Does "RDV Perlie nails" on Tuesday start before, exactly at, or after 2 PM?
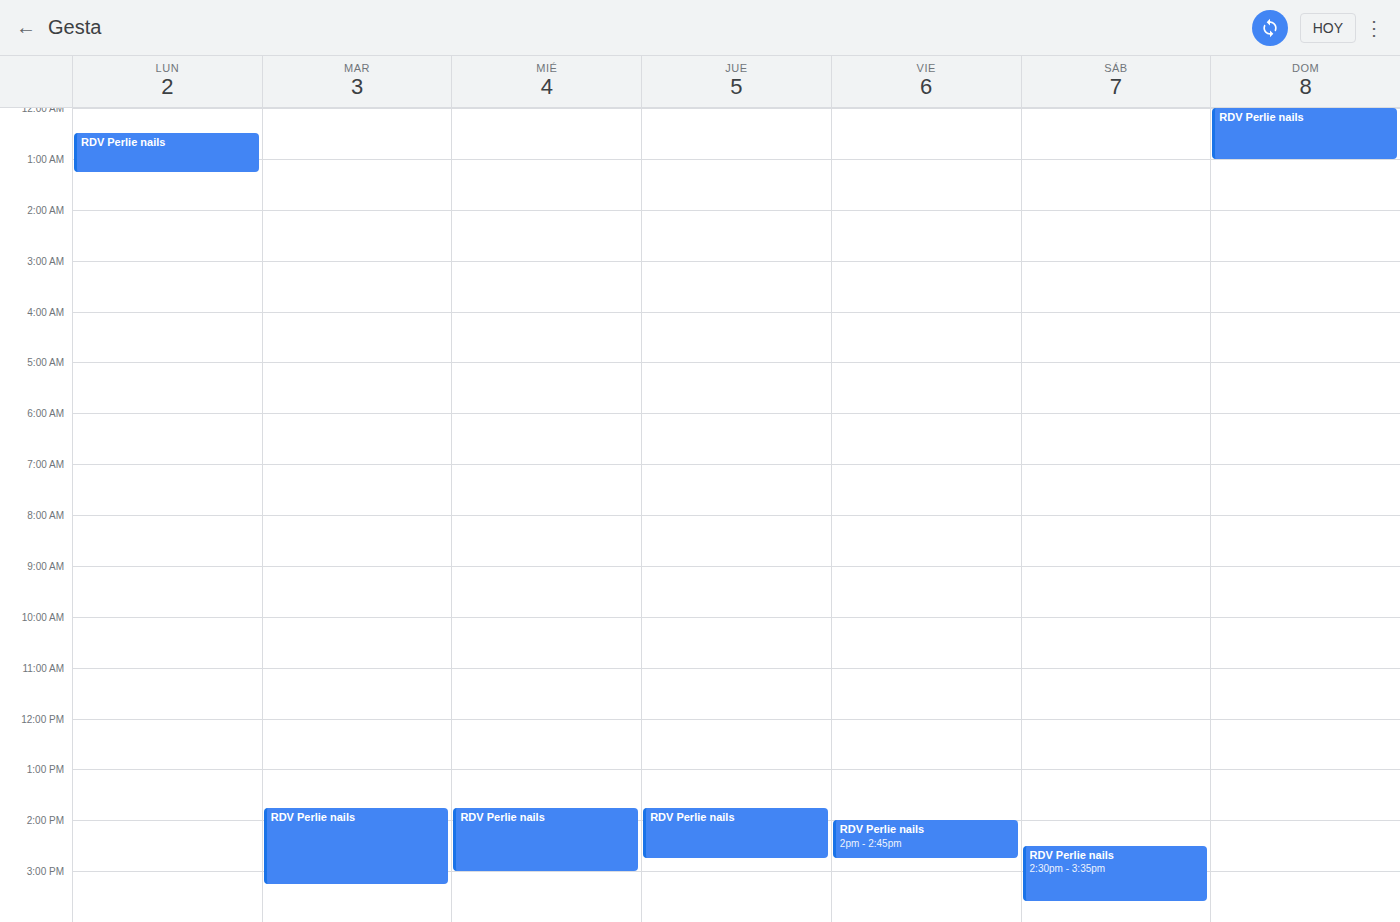
1:45 PM -- before 2 PM, 15 minutes above the 2 PM line.